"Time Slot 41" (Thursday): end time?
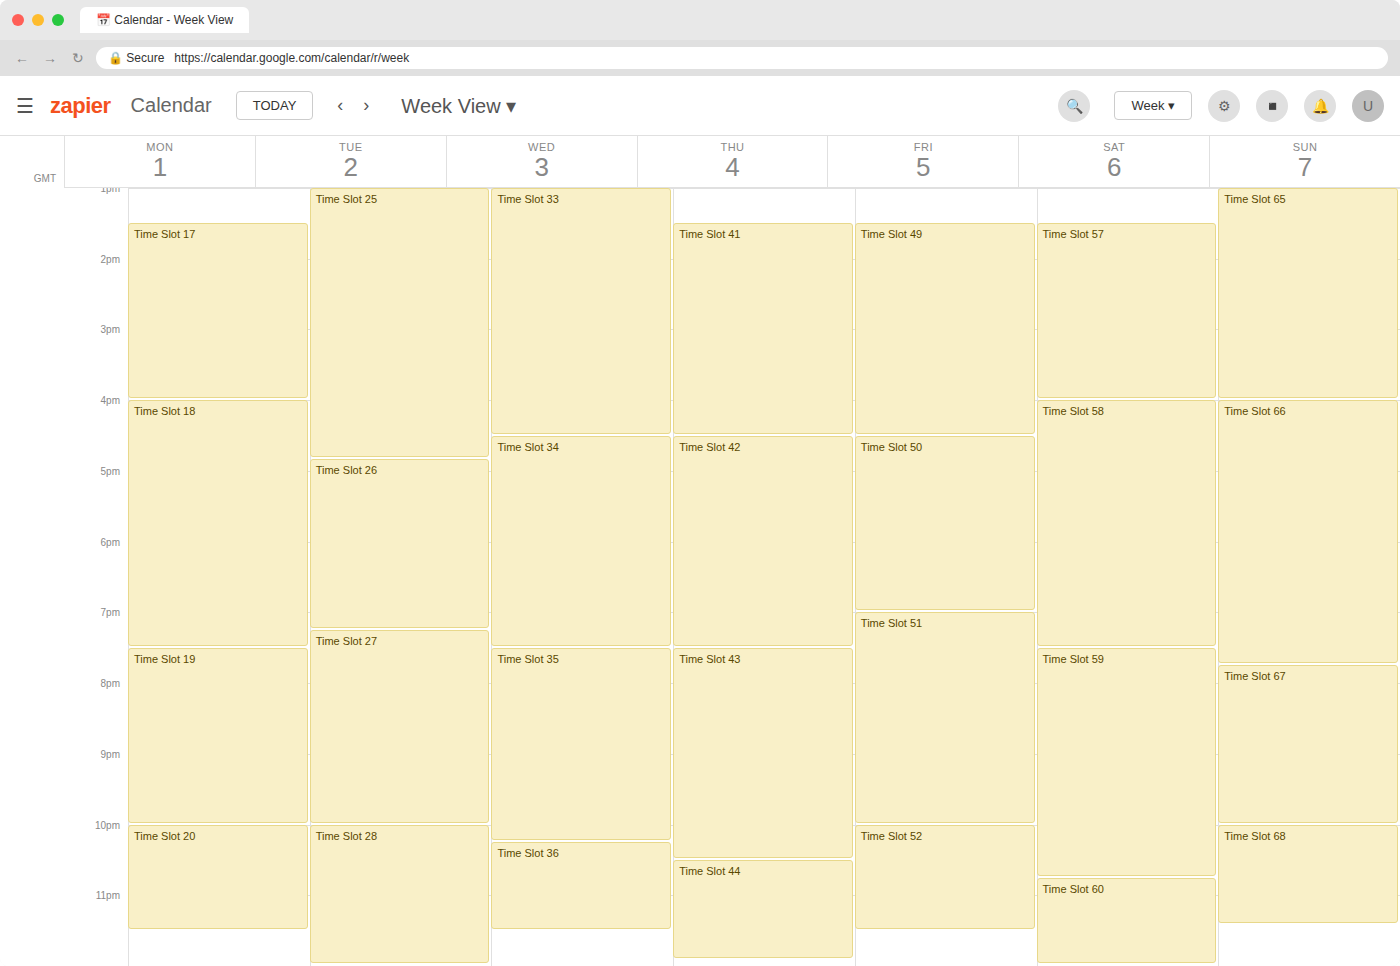
4:30 PM